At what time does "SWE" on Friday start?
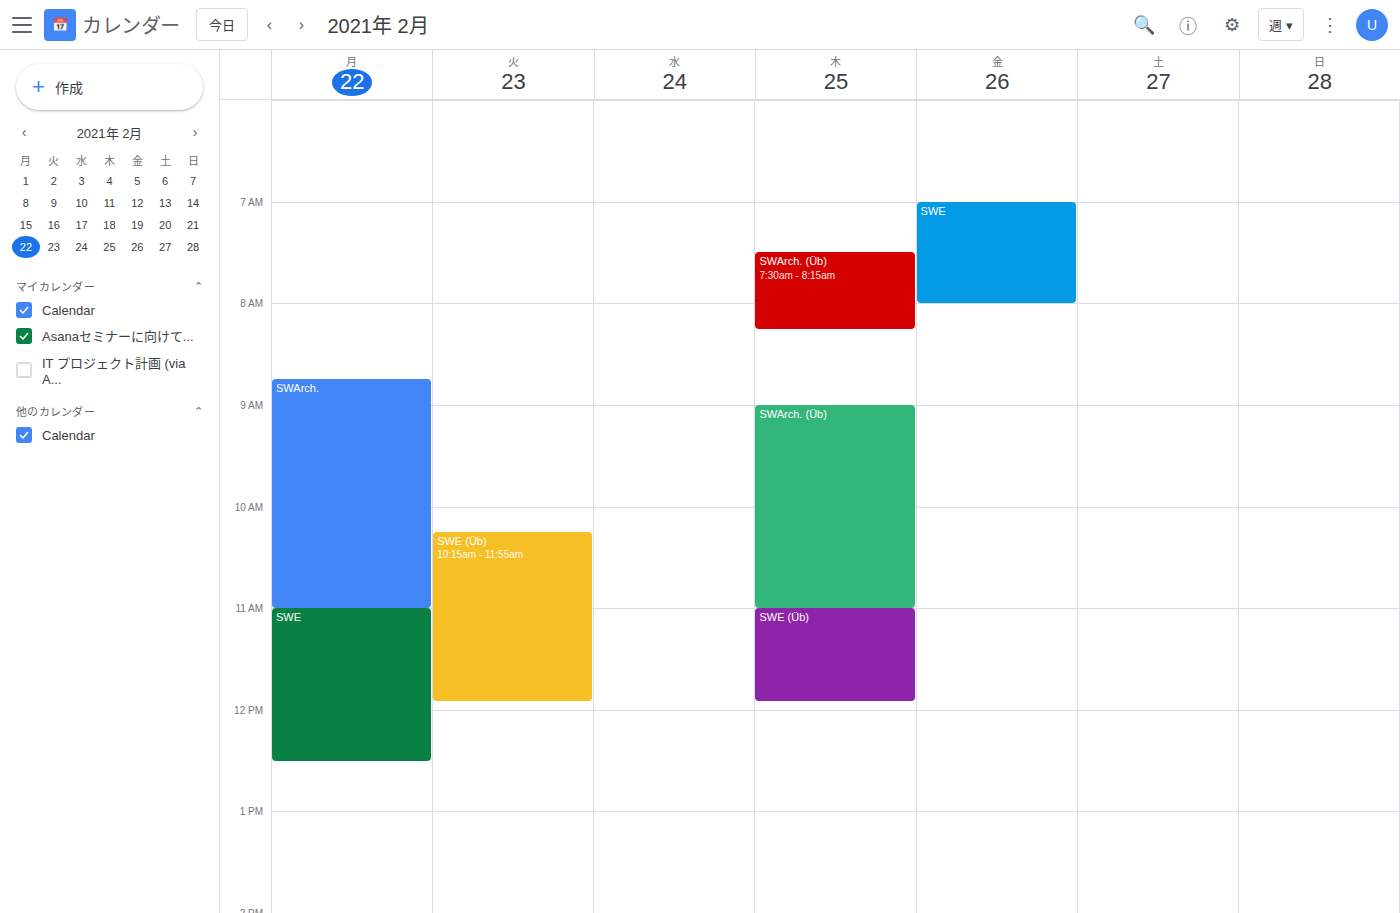
7:00 AM